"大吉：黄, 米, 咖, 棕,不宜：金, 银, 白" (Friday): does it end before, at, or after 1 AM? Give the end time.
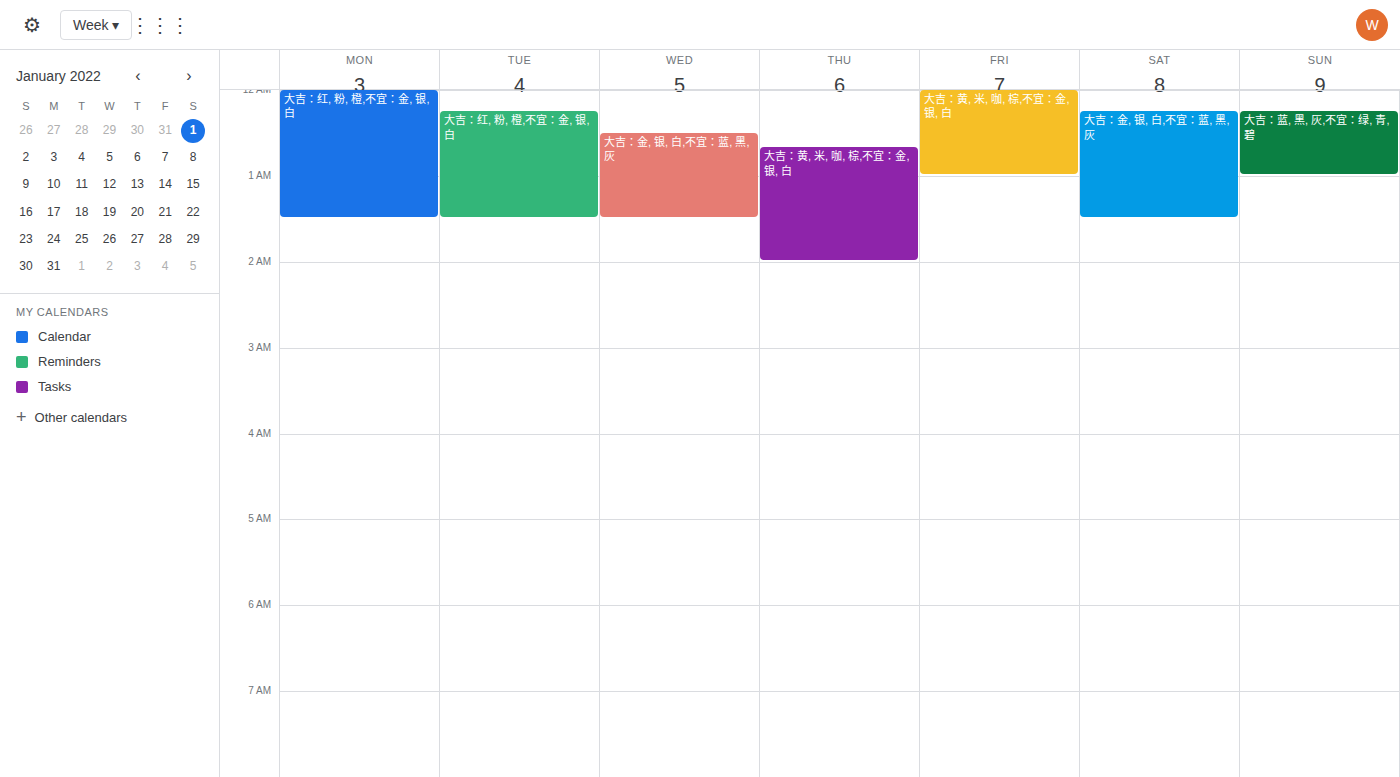
1:00 AM -- exactly at 1 AM, on the 1 AM line.